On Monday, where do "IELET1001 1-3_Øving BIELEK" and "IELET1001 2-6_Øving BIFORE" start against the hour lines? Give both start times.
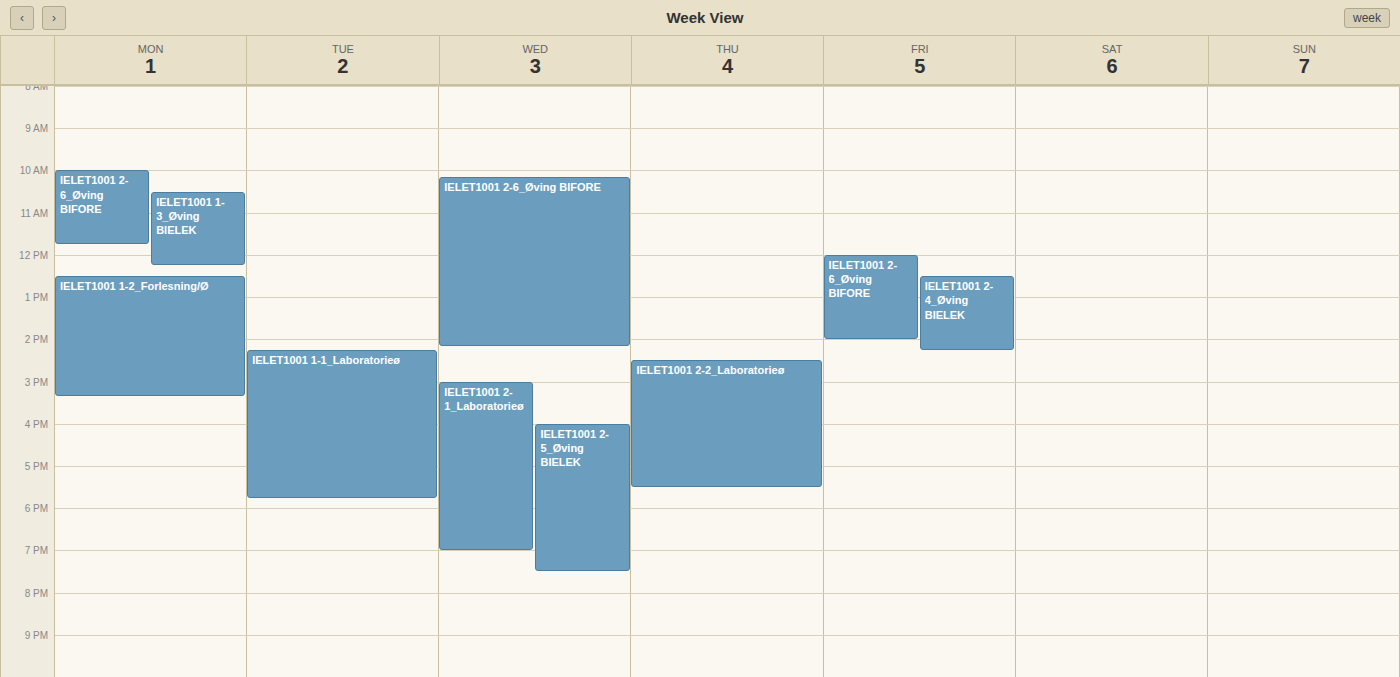
"IELET1001 1-3_Øving BIELEK": 10:30 AM, halfway between the 10 AM and 11 AM lines. "IELET1001 2-6_Øving BIFORE": 10:00 AM, exactly on the 10 AM line.